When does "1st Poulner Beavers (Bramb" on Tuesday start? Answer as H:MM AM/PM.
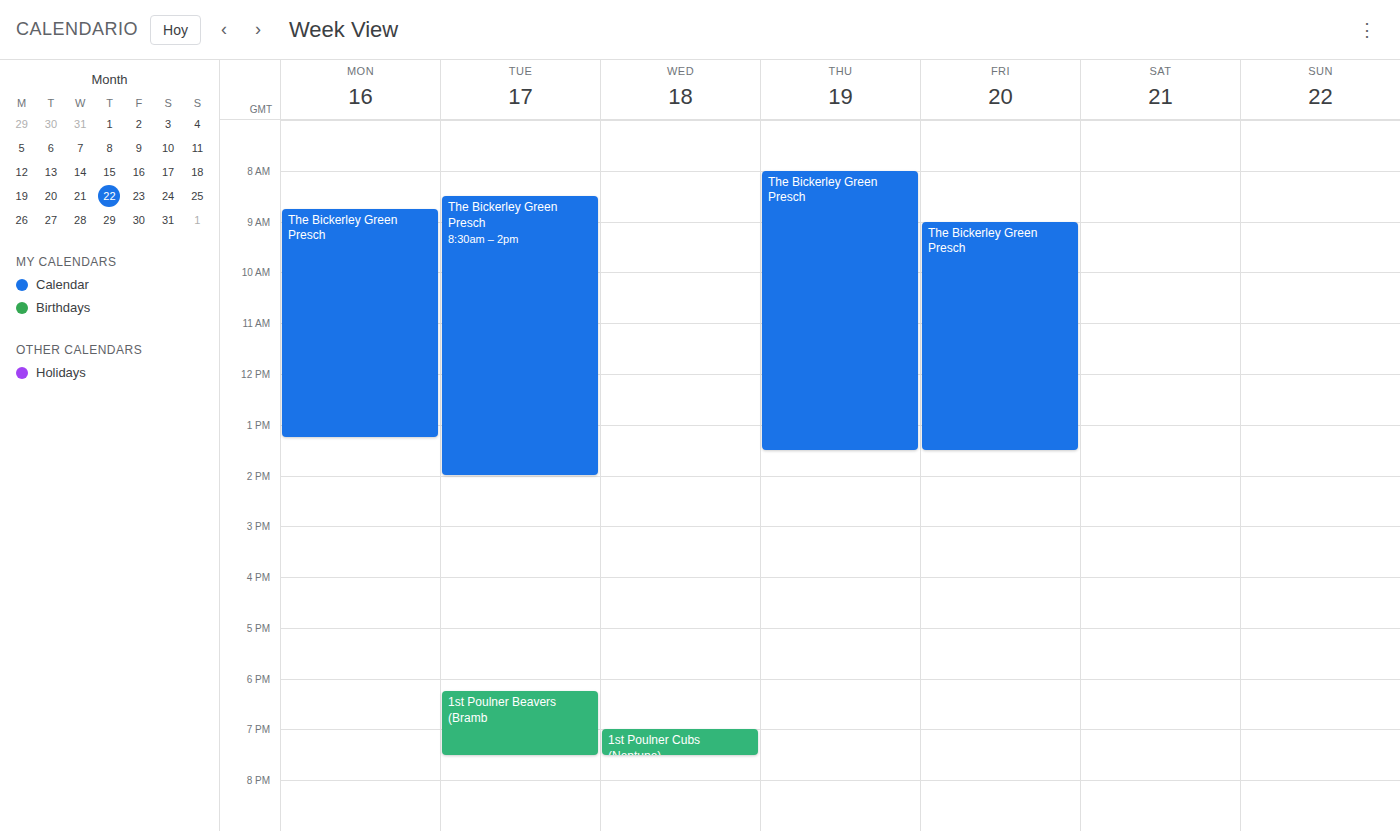
6:15 PM